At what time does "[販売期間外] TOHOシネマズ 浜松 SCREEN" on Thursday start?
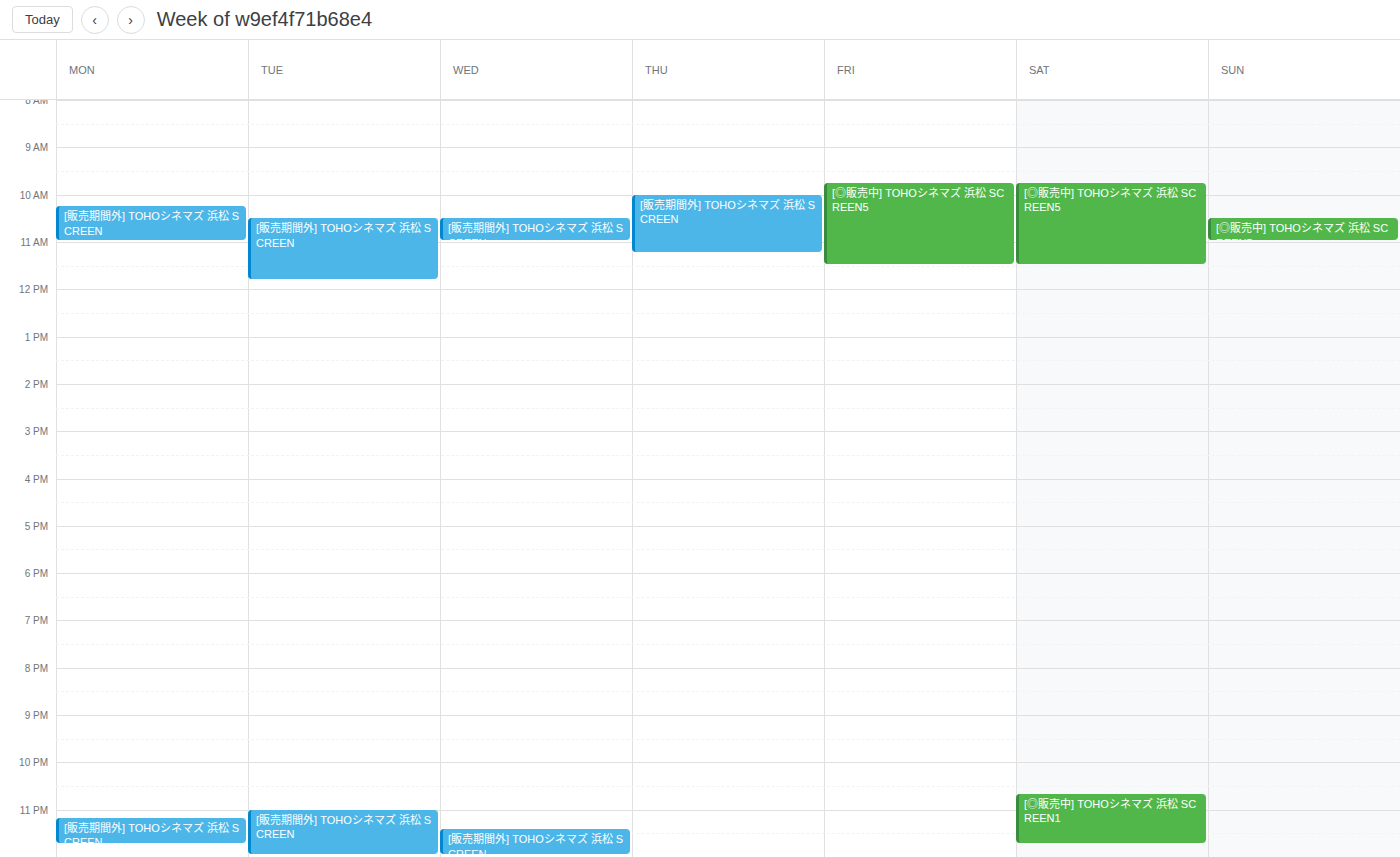
10:00